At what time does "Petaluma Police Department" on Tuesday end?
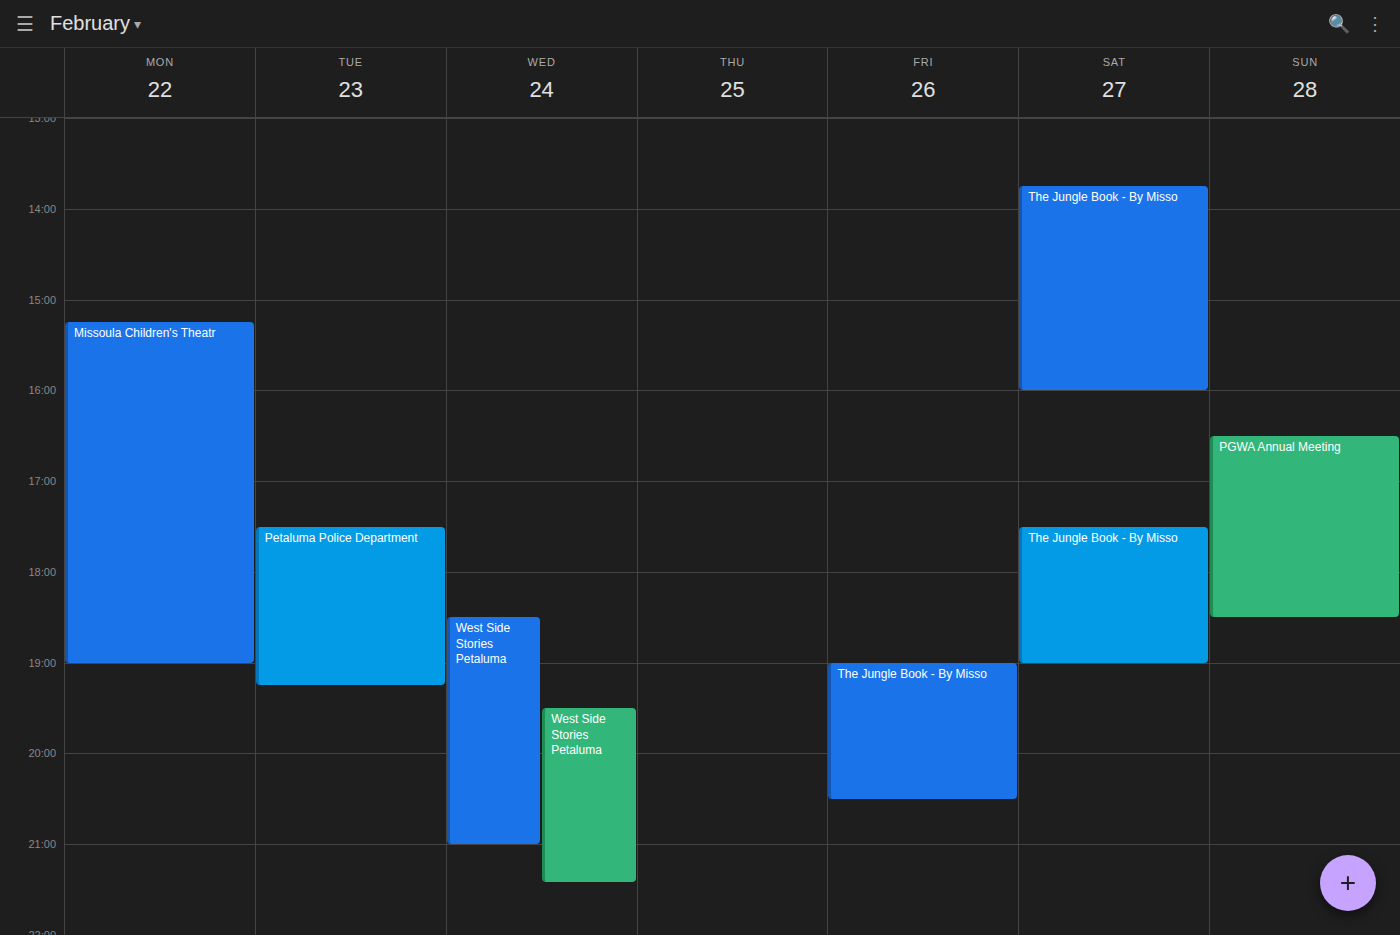
7:15 PM